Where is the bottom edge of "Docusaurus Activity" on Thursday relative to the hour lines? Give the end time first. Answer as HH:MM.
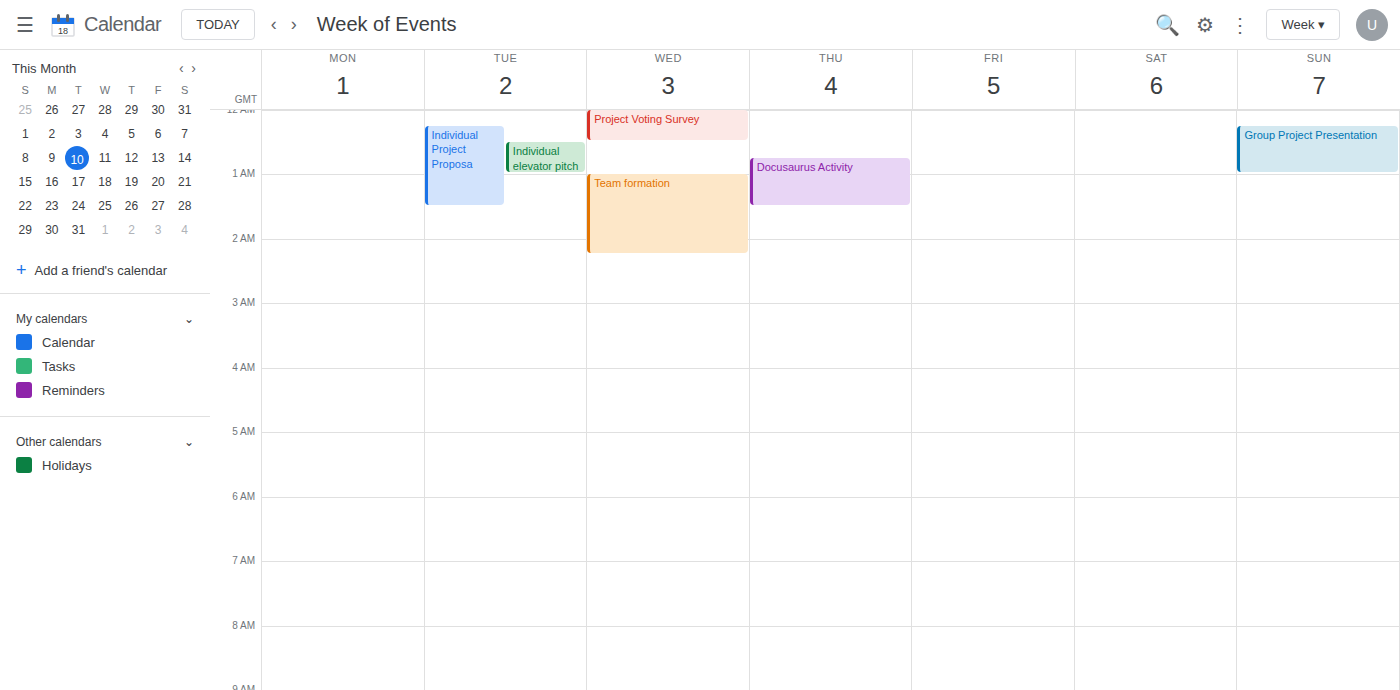
01:30 -- halfway between the 01:00 and 02:00 lines.